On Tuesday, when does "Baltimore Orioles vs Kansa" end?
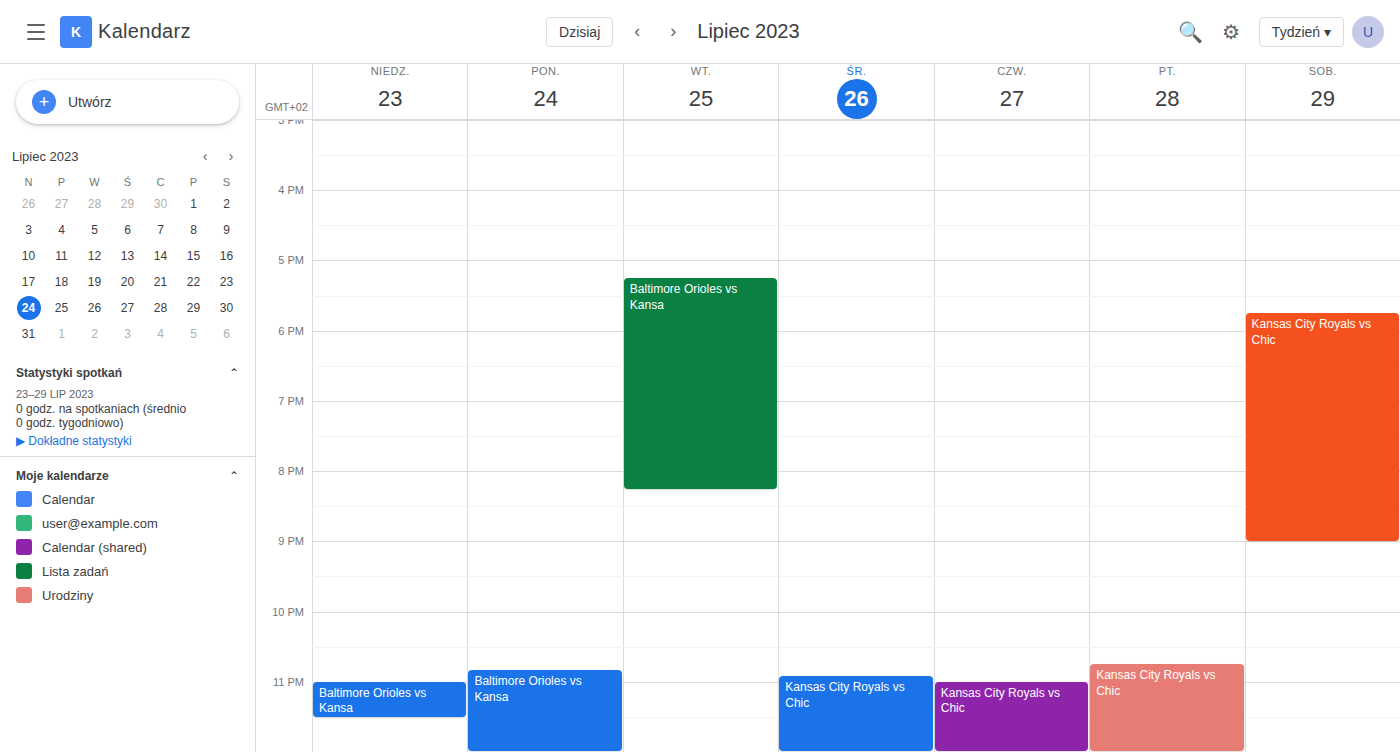
8:15 PM